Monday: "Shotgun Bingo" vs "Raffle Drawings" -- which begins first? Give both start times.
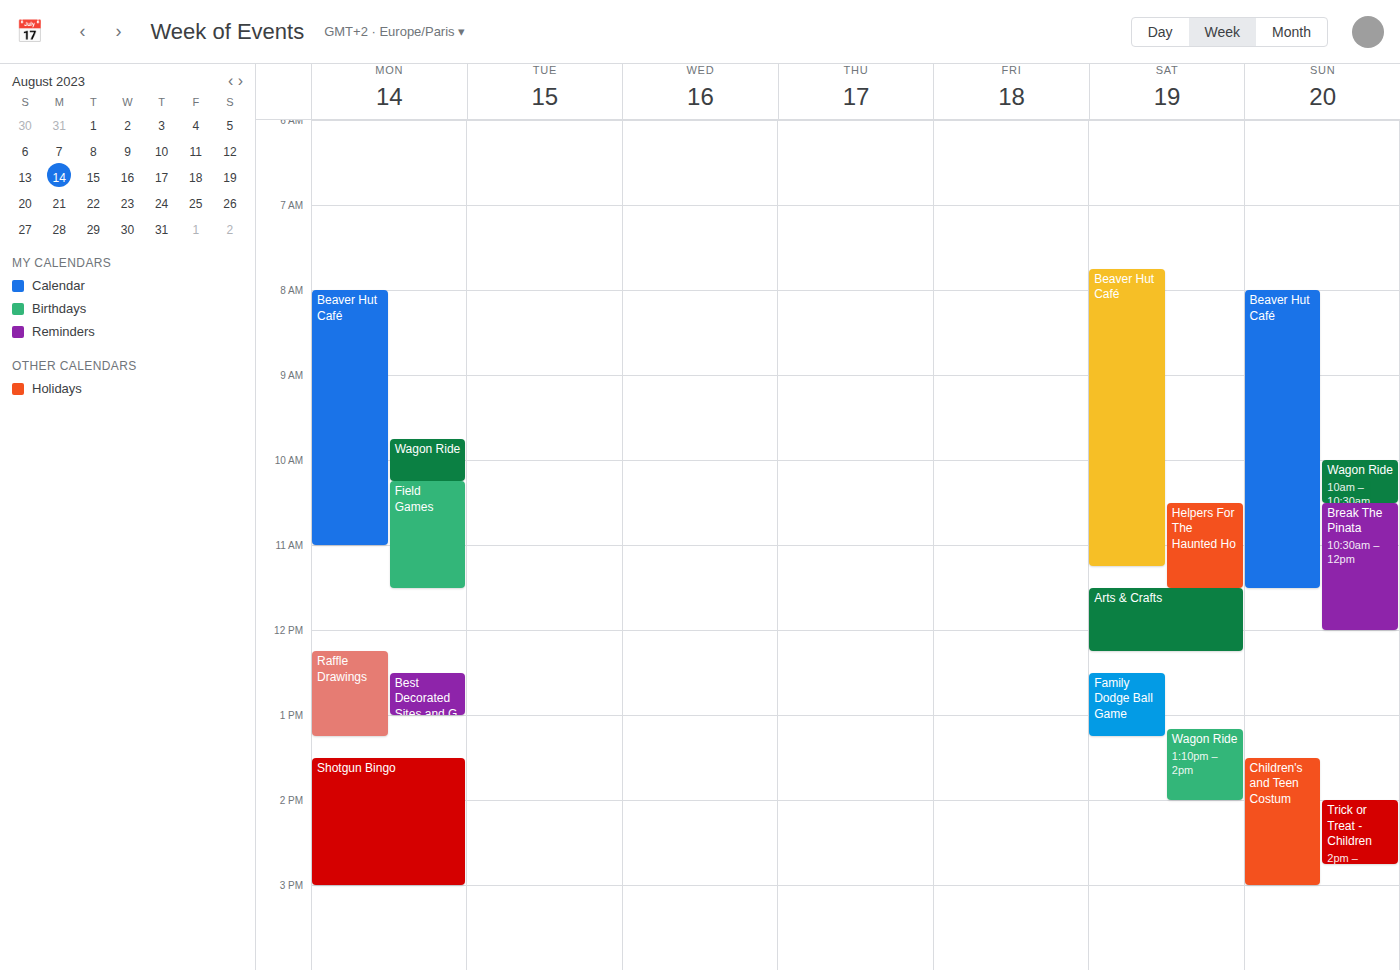
"Raffle Drawings" 12:15 PM; "Shotgun Bingo" 1:30 PM.